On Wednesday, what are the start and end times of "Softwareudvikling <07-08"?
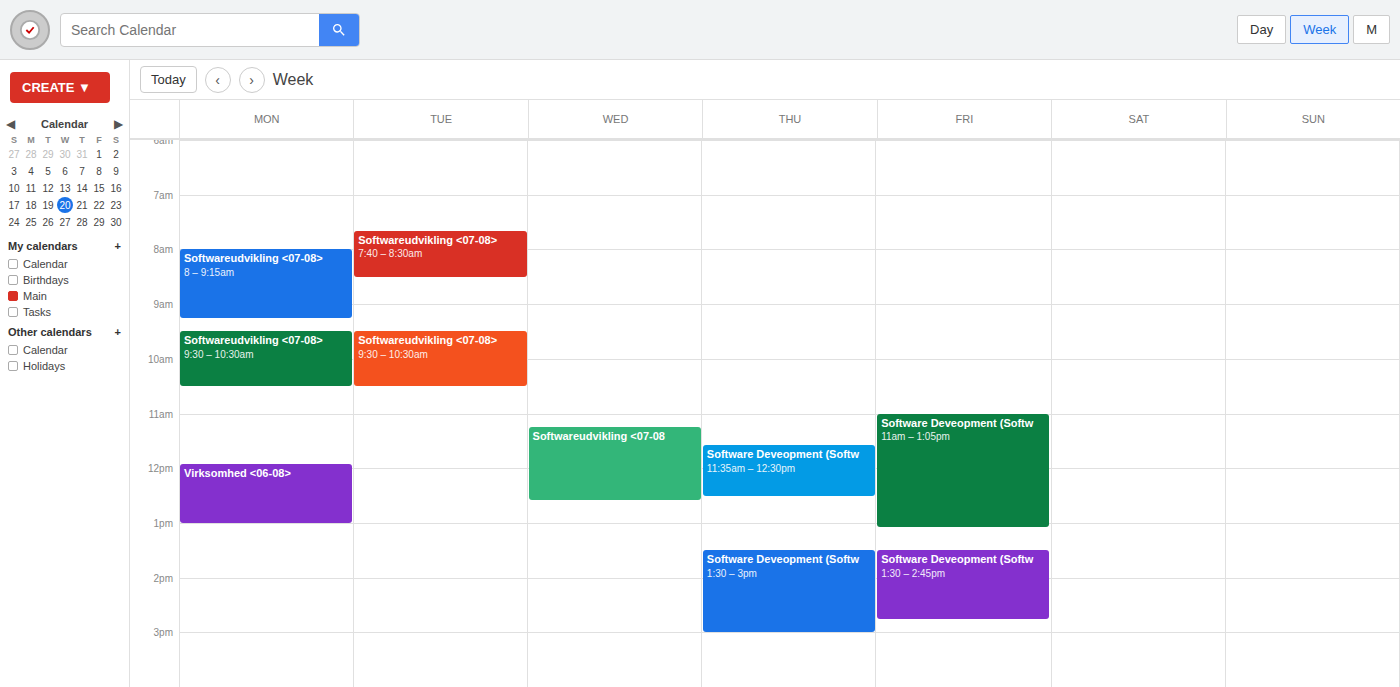
11:15 to 12:35